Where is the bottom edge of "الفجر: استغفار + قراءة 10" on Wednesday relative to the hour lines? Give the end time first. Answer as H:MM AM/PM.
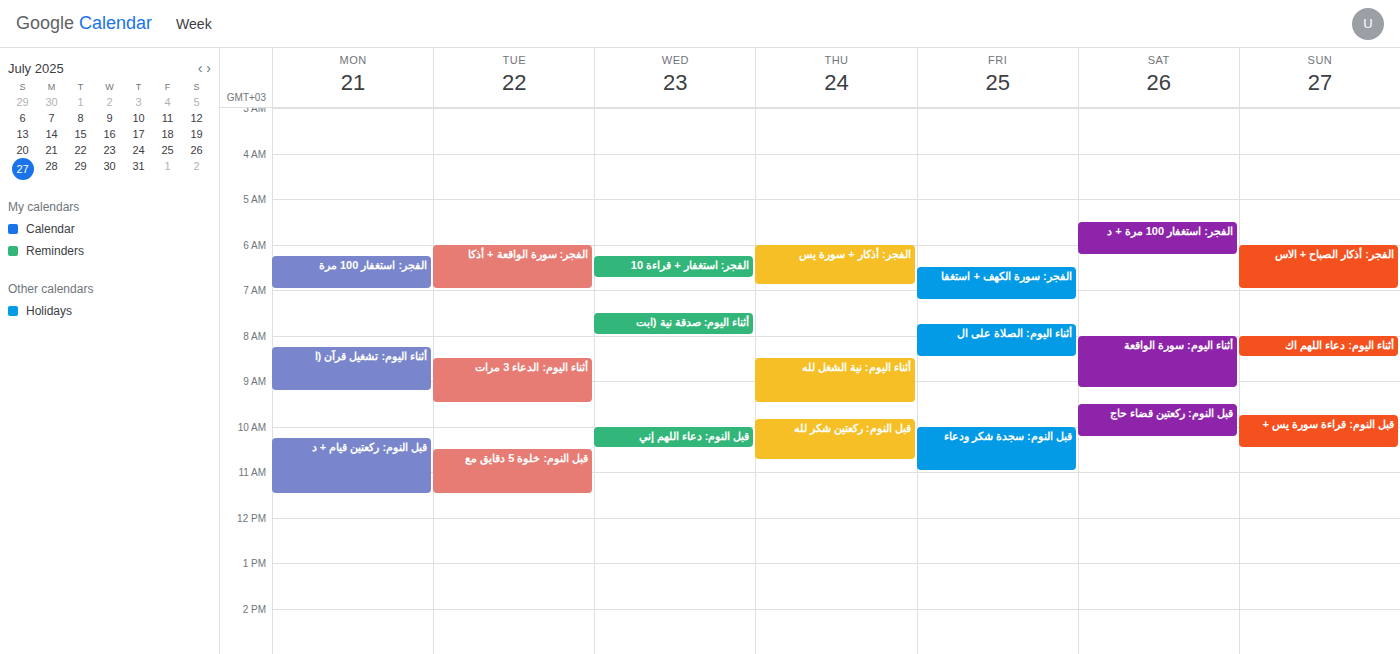
6:45 AM -- neither: three quarters of the way from the 6 AM line to the 7 AM line.